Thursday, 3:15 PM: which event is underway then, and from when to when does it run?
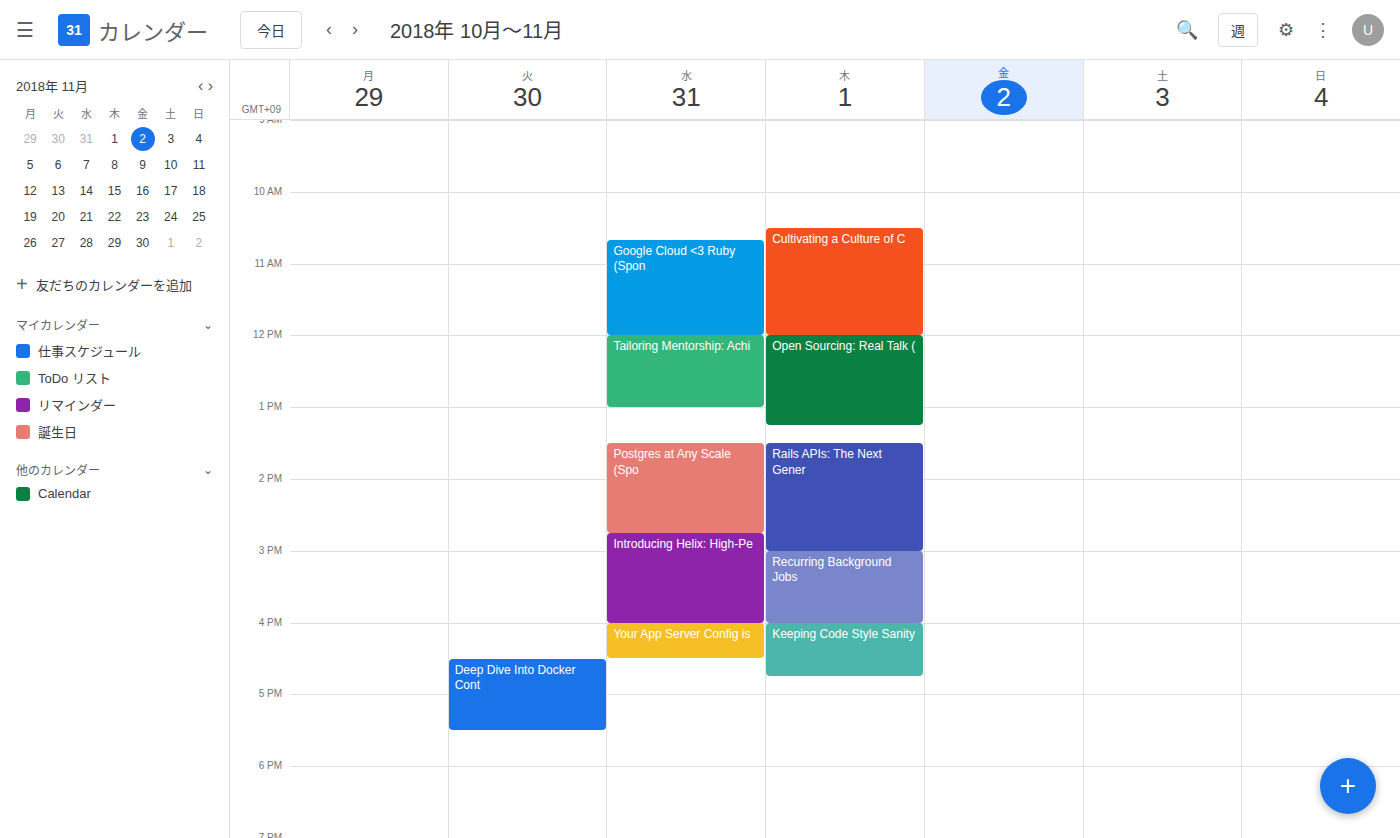
"Recurring Background Jobs", 3:00 PM to 4:00 PM